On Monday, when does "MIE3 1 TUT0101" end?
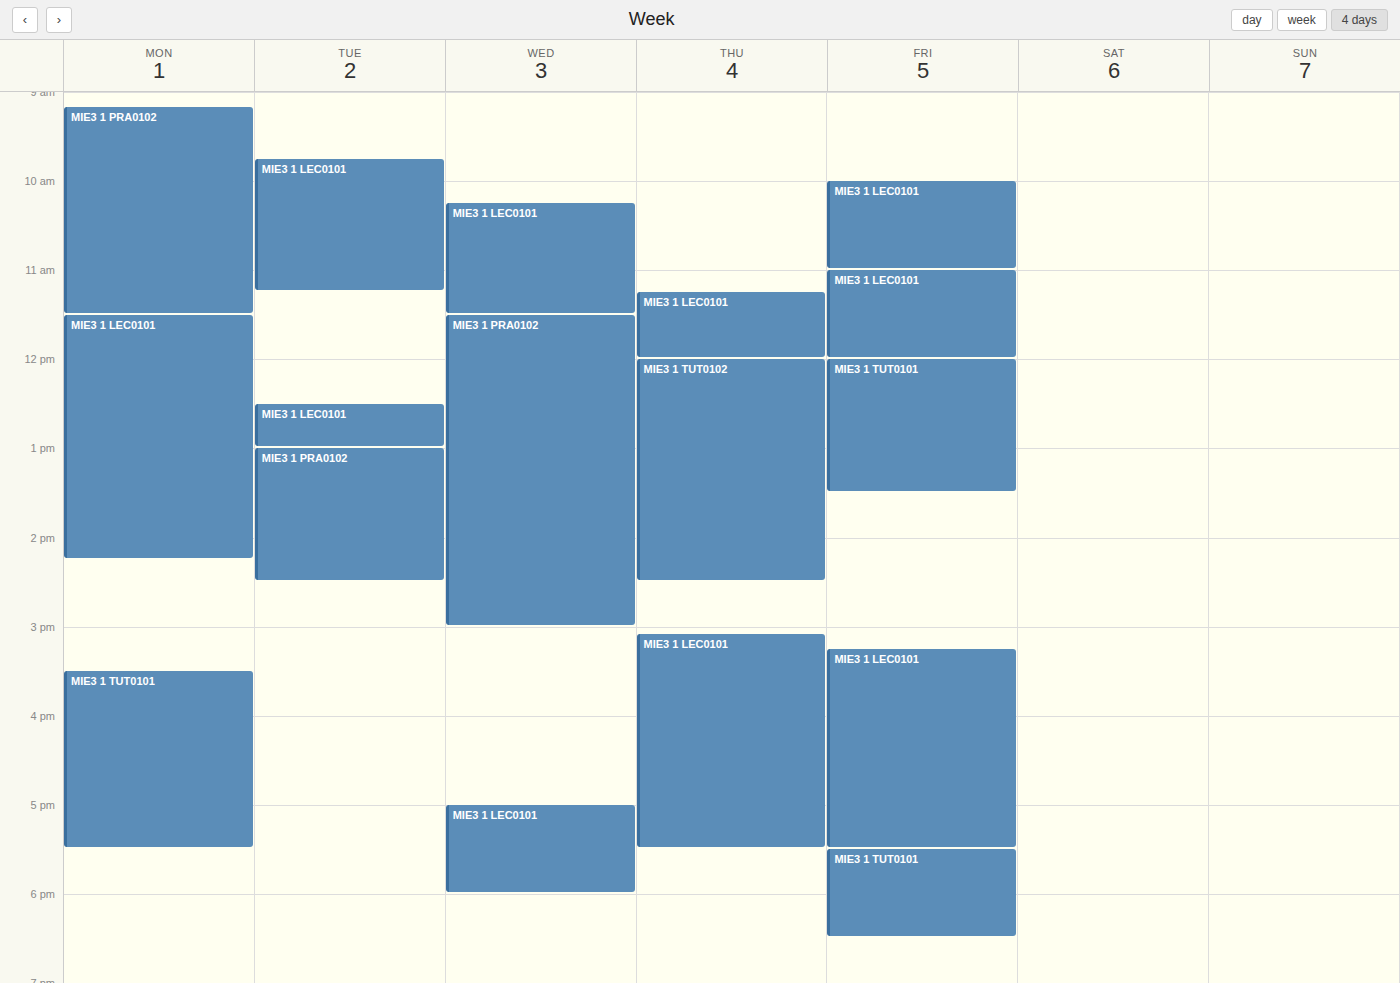
17:30